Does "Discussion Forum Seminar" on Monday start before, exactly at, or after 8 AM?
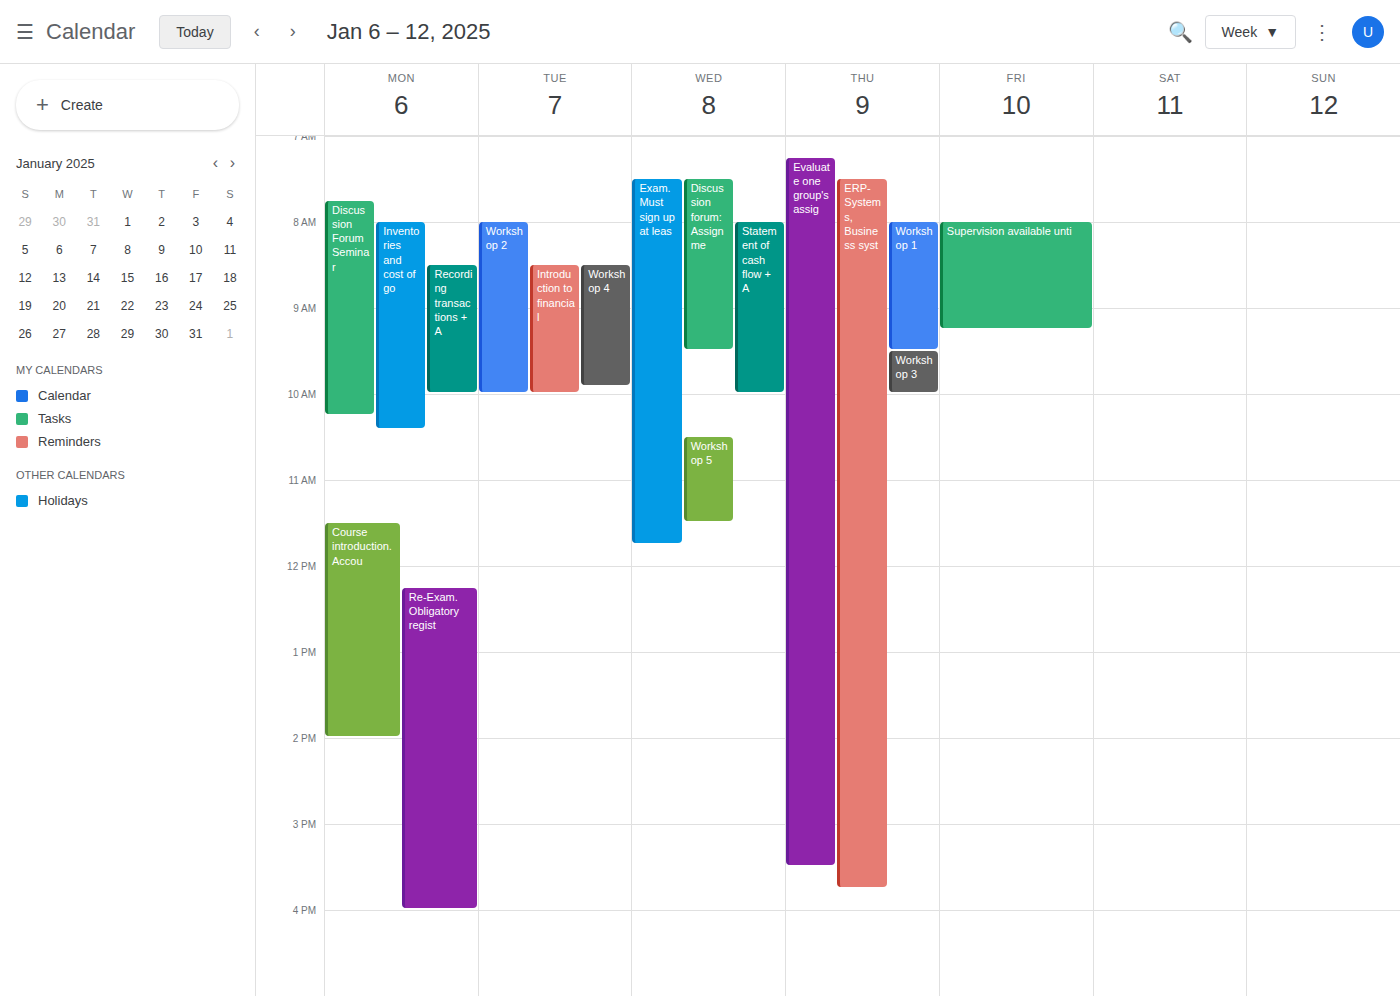
7:45 AM -- before 8 AM, 15 minutes above the 8 AM line.